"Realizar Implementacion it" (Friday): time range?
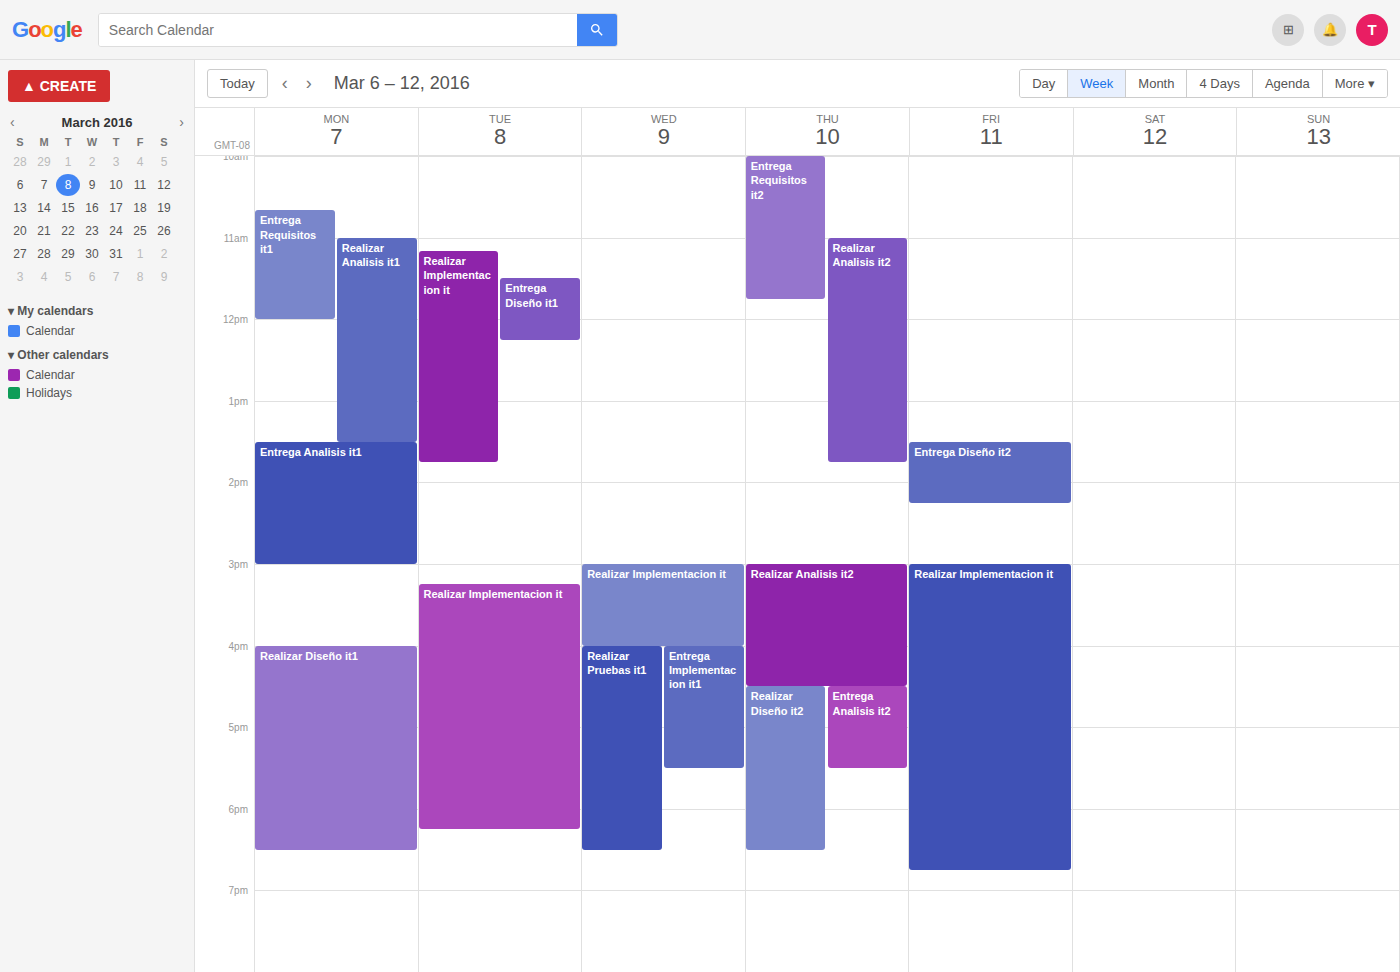
3:00 PM to 6:45 PM